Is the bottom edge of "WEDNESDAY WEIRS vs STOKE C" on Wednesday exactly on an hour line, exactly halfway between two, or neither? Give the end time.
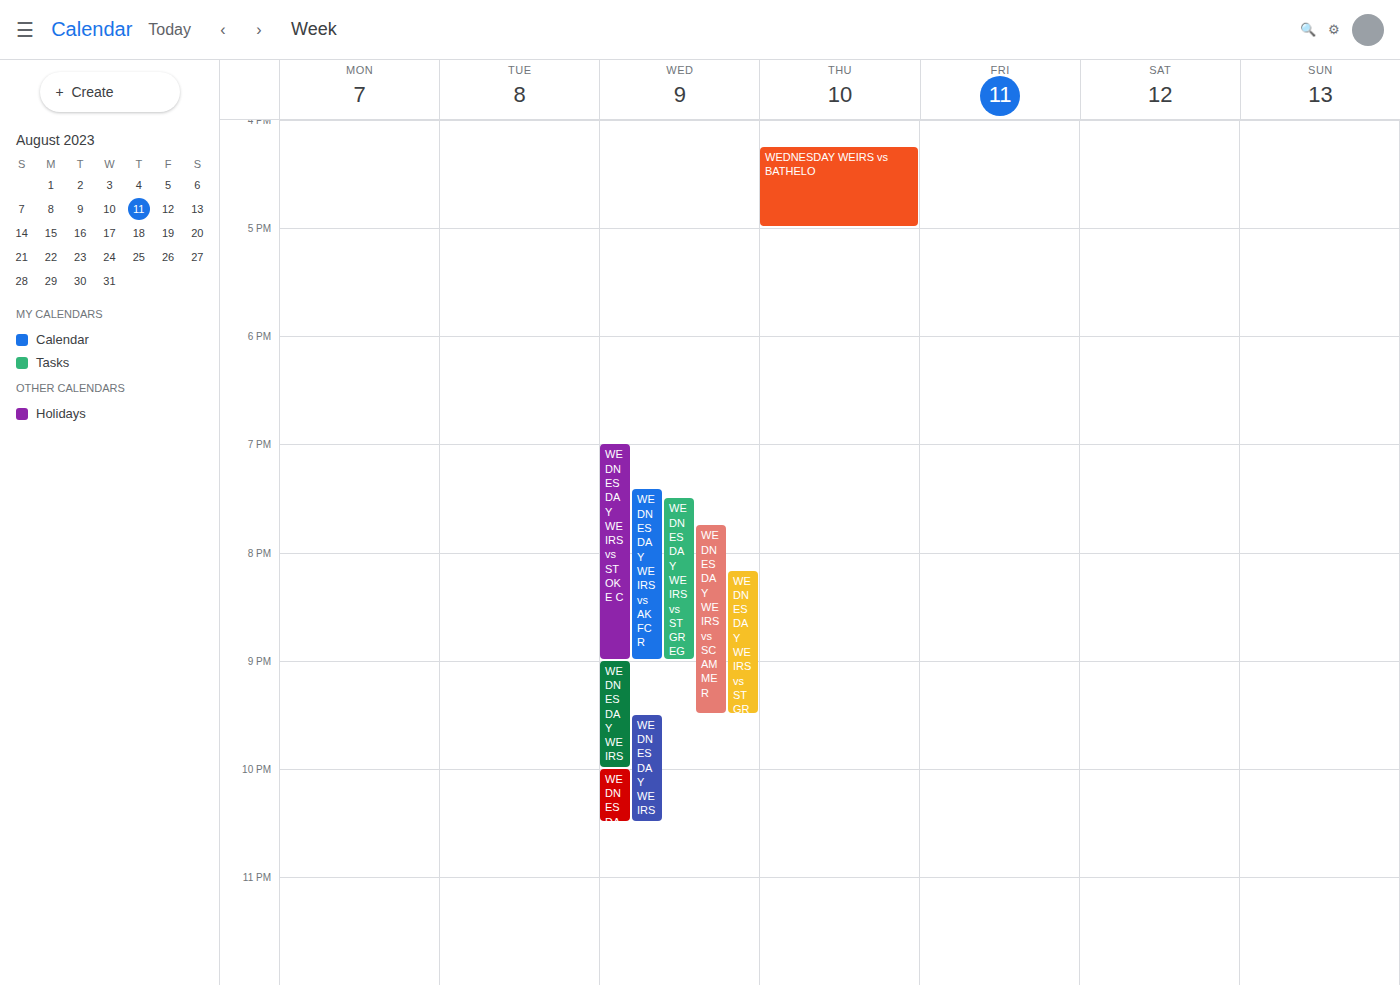
21:00 -- exactly on the 21:00 line.